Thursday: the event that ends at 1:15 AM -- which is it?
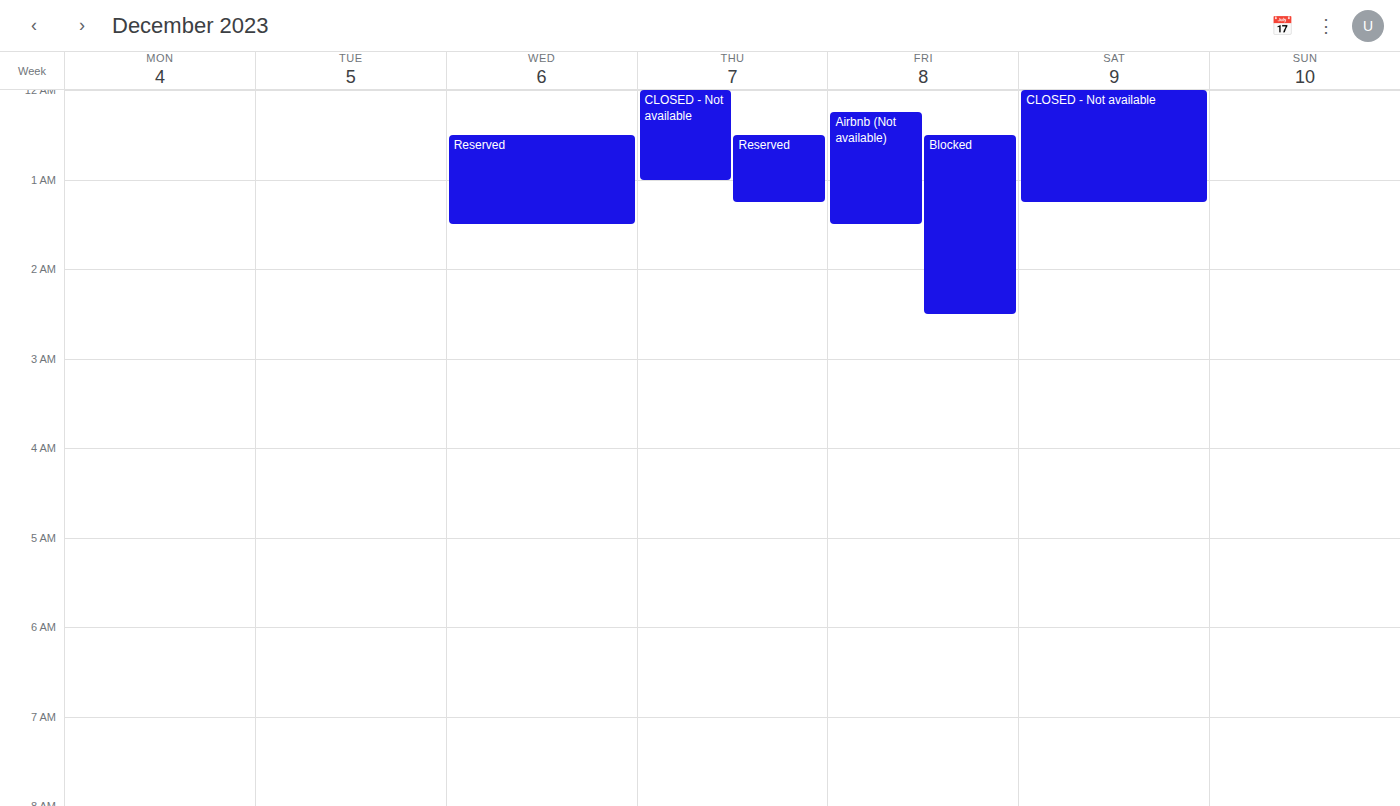
"Reserved"